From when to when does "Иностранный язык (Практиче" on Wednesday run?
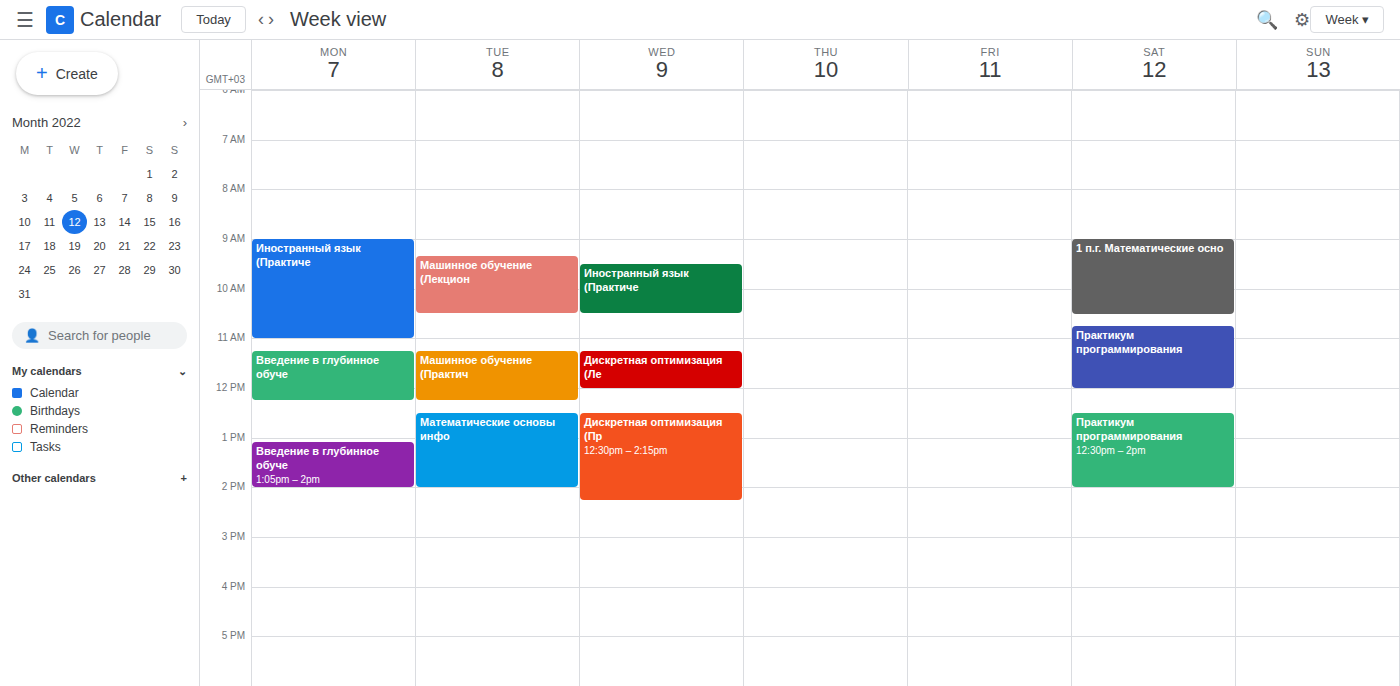
9:30 AM to 10:30 AM